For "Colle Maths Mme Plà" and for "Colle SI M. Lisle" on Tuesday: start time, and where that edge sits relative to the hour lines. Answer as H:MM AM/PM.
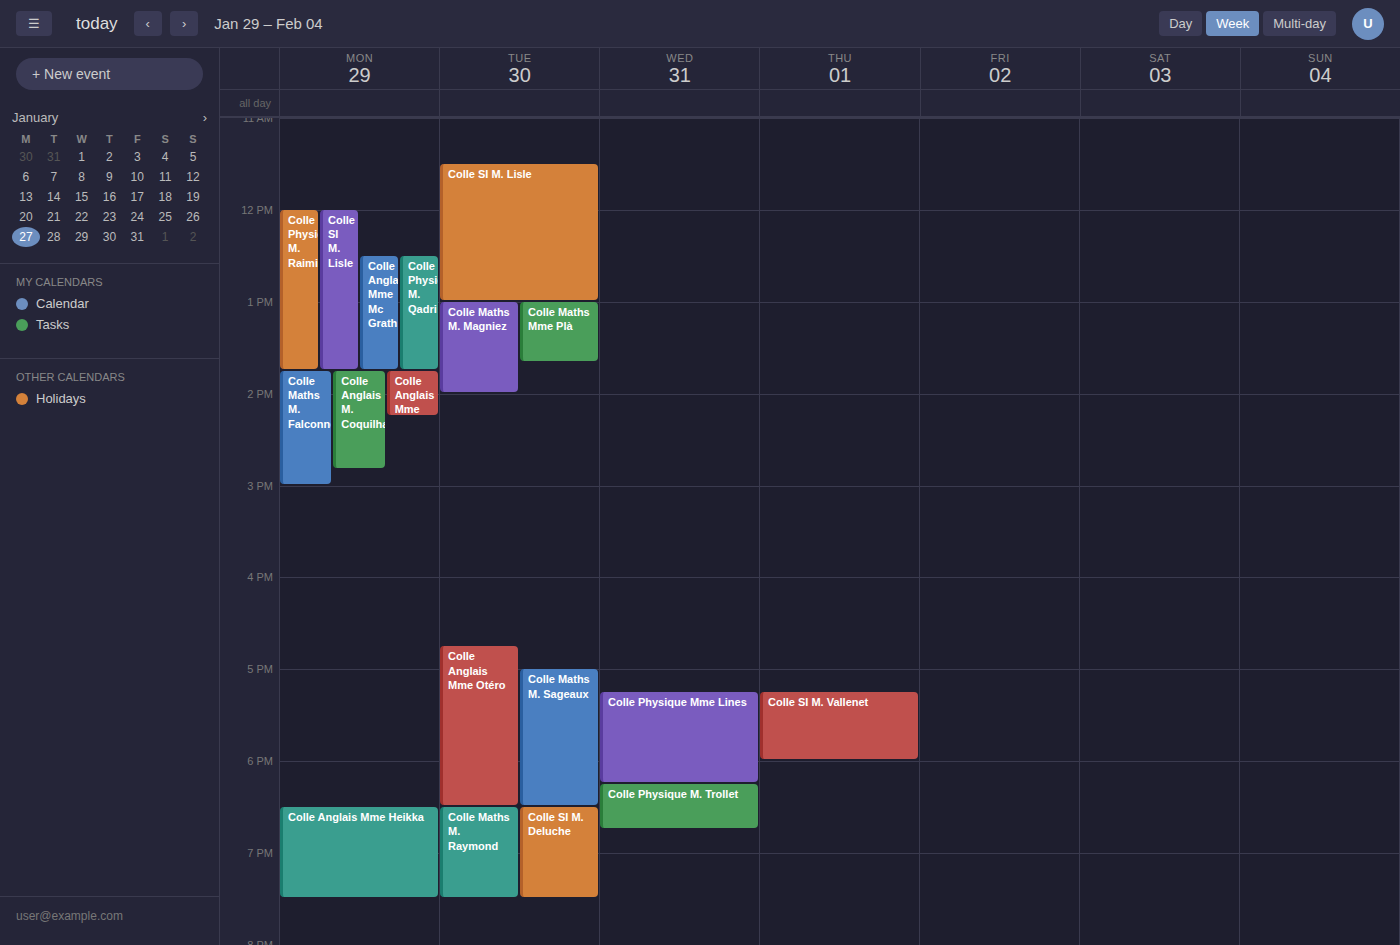
"Colle Maths Mme Plà": 1:00 PM, exactly on the 1 PM line. "Colle SI M. Lisle": 11:30 AM, halfway between the 11 AM and 12 PM lines.